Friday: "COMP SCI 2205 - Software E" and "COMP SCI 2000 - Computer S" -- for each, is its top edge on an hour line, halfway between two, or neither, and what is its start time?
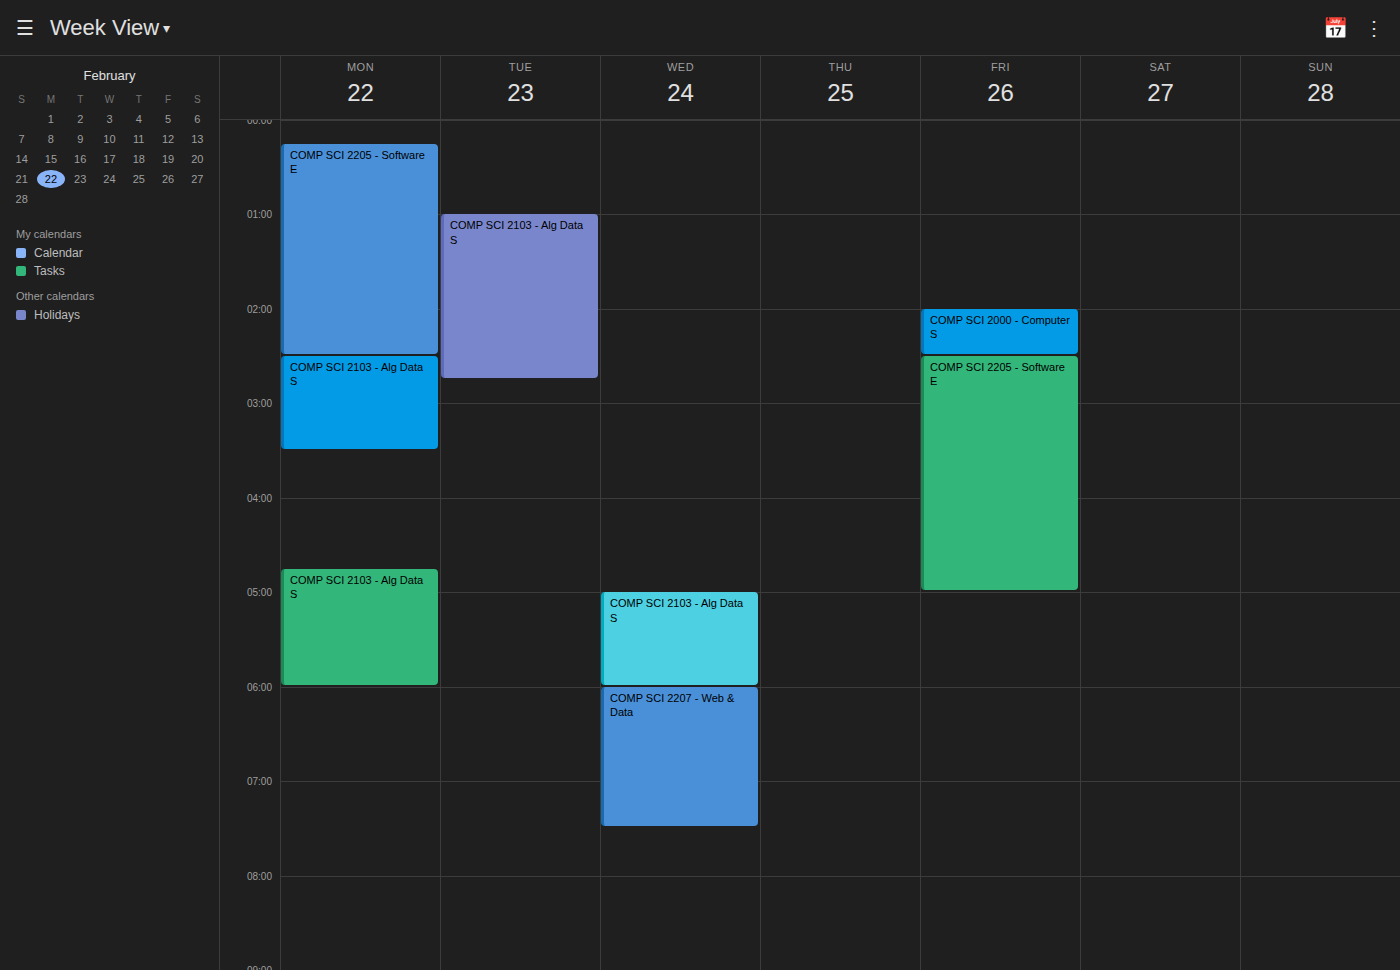
"COMP SCI 2205 - Software E": 2:30 AM, halfway between the 2 AM and 3 AM lines. "COMP SCI 2000 - Computer S": 2:00 AM, exactly on the 2 AM line.